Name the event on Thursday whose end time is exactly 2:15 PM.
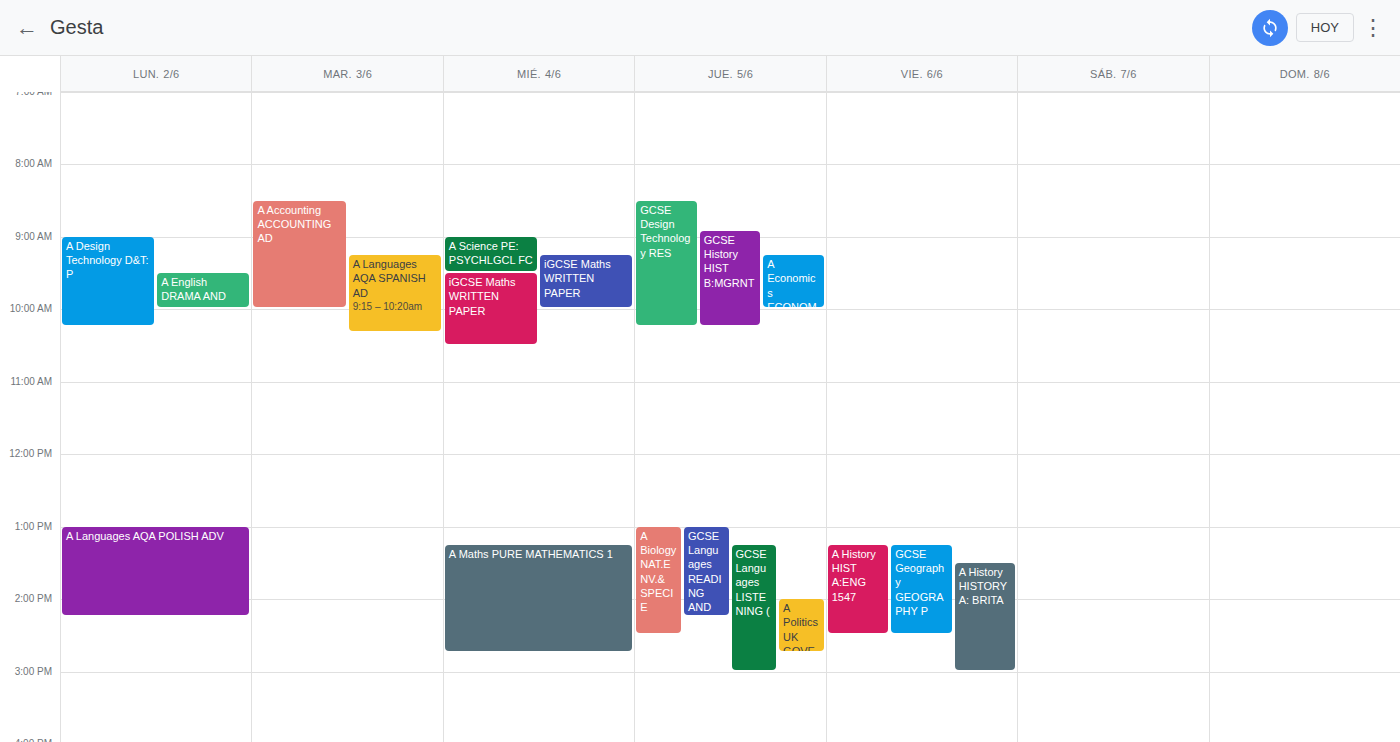
"GCSE Languages READING AND"